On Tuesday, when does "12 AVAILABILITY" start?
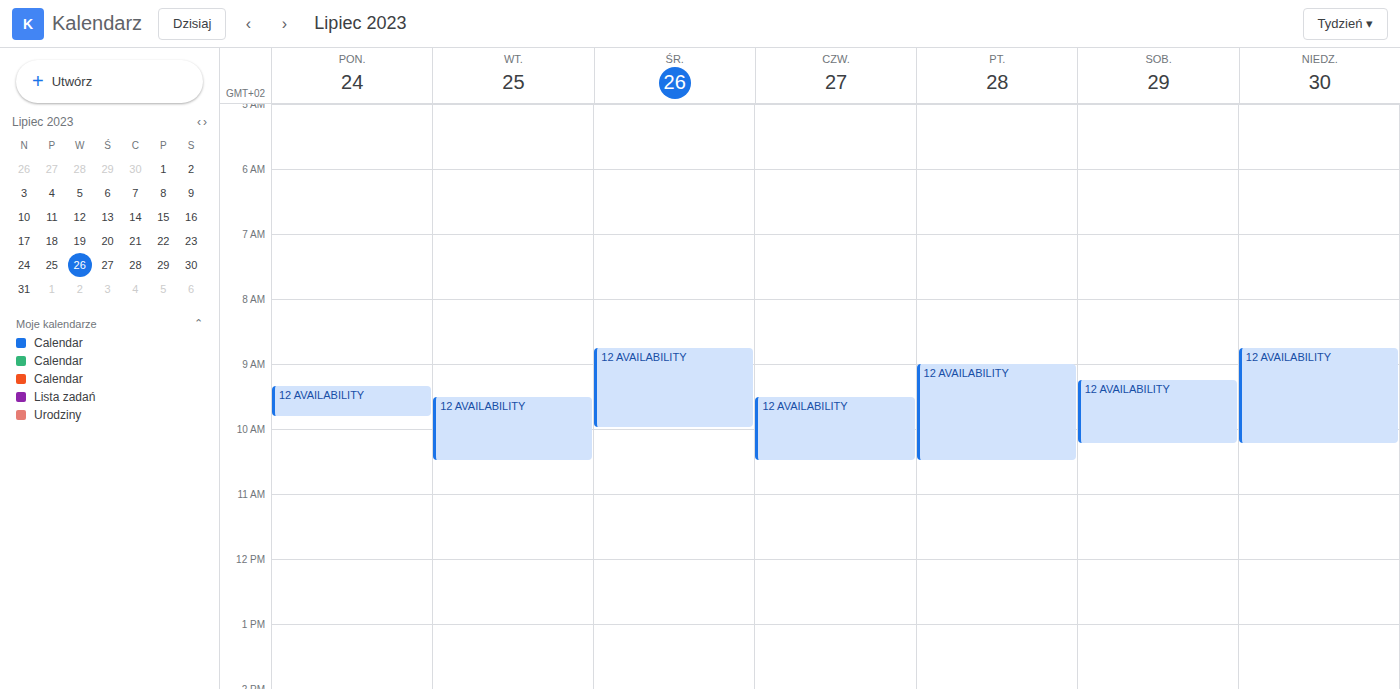
9:30 AM